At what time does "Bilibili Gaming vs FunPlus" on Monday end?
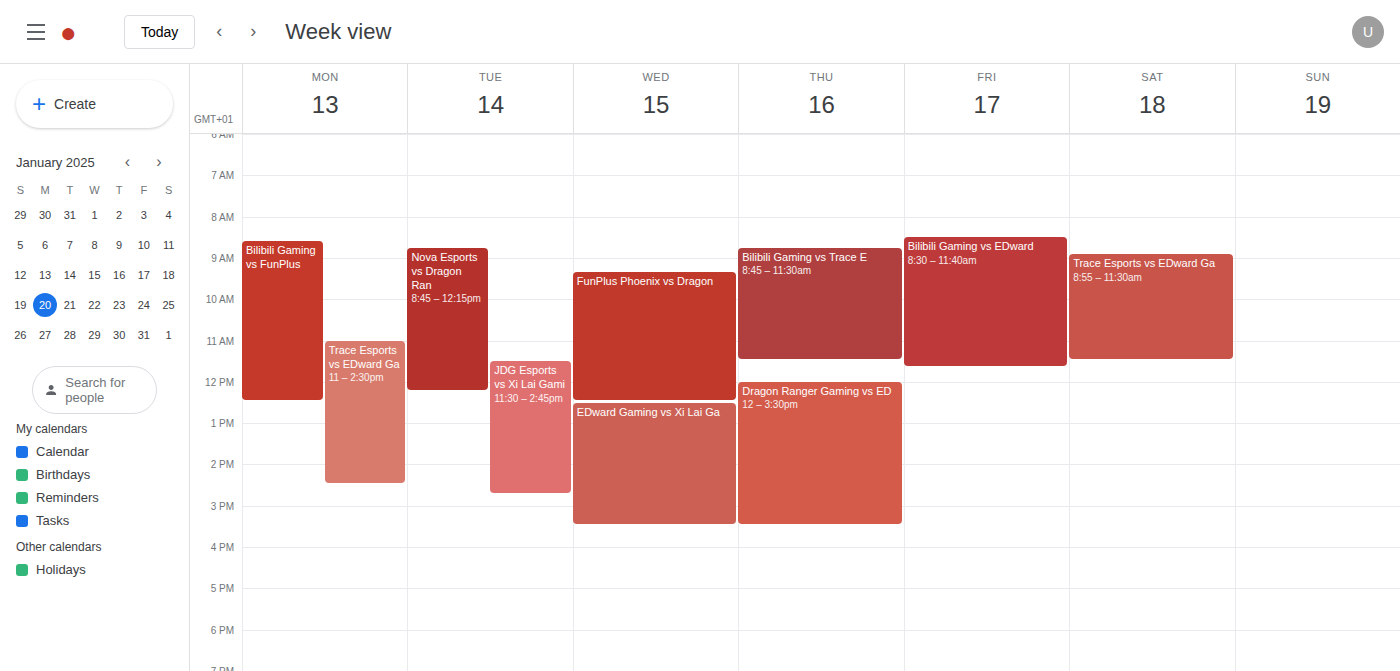
12:30 PM